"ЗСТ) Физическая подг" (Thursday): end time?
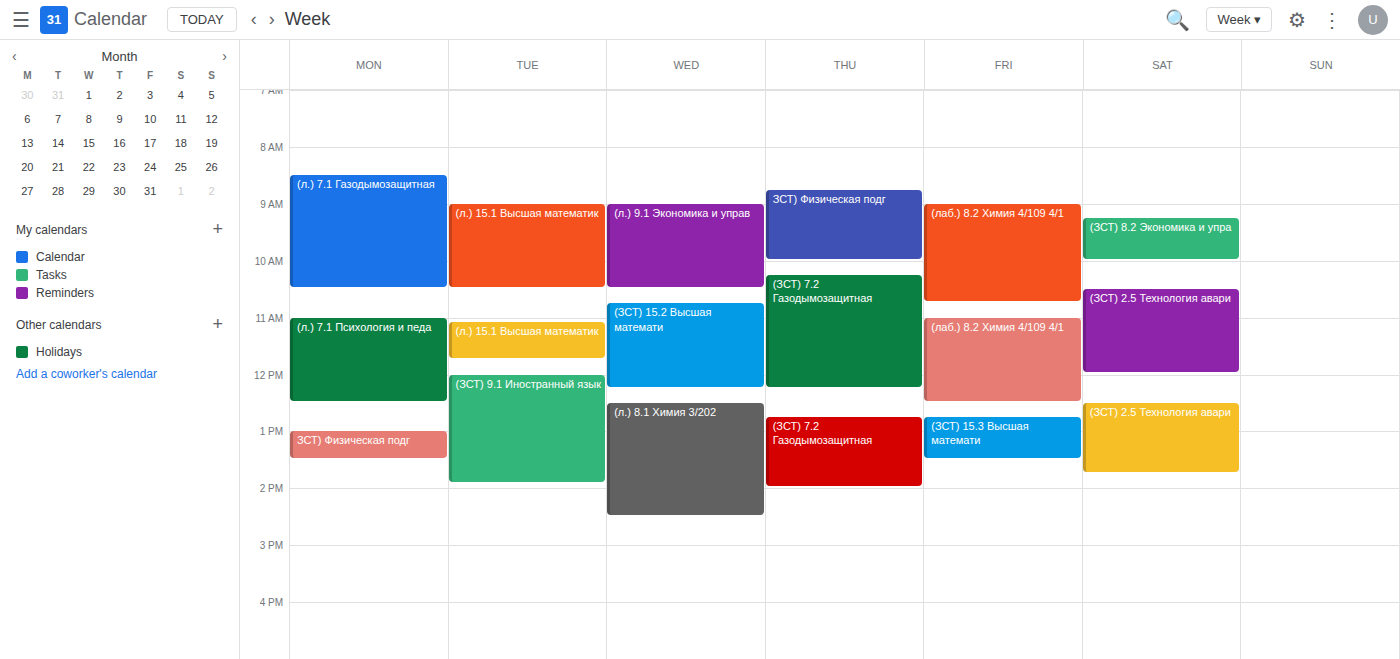
10:00 AM